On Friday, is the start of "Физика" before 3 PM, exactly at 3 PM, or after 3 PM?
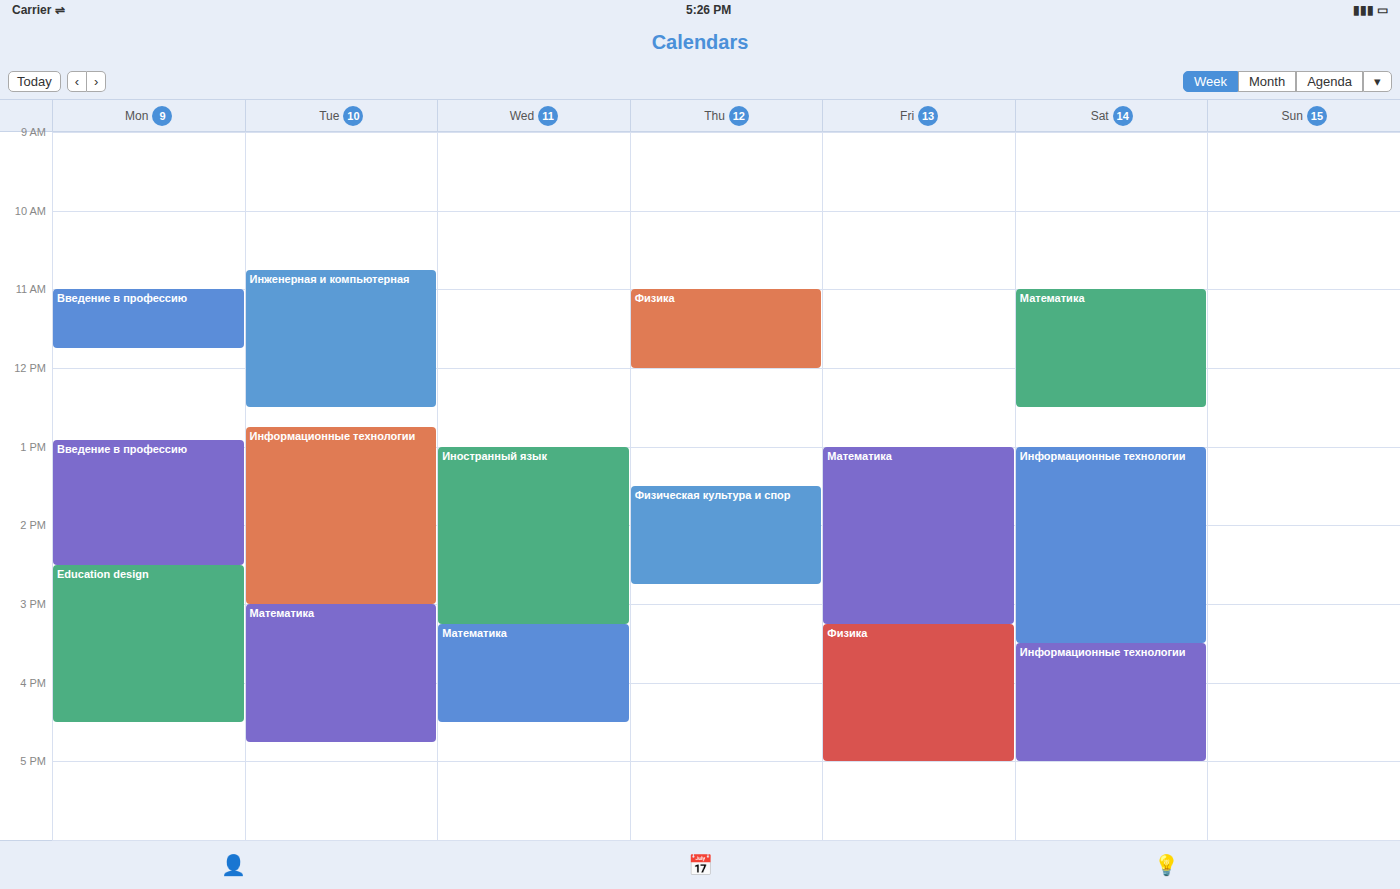
3:15 PM -- after 3 PM, 15 minutes below the 3 PM line.